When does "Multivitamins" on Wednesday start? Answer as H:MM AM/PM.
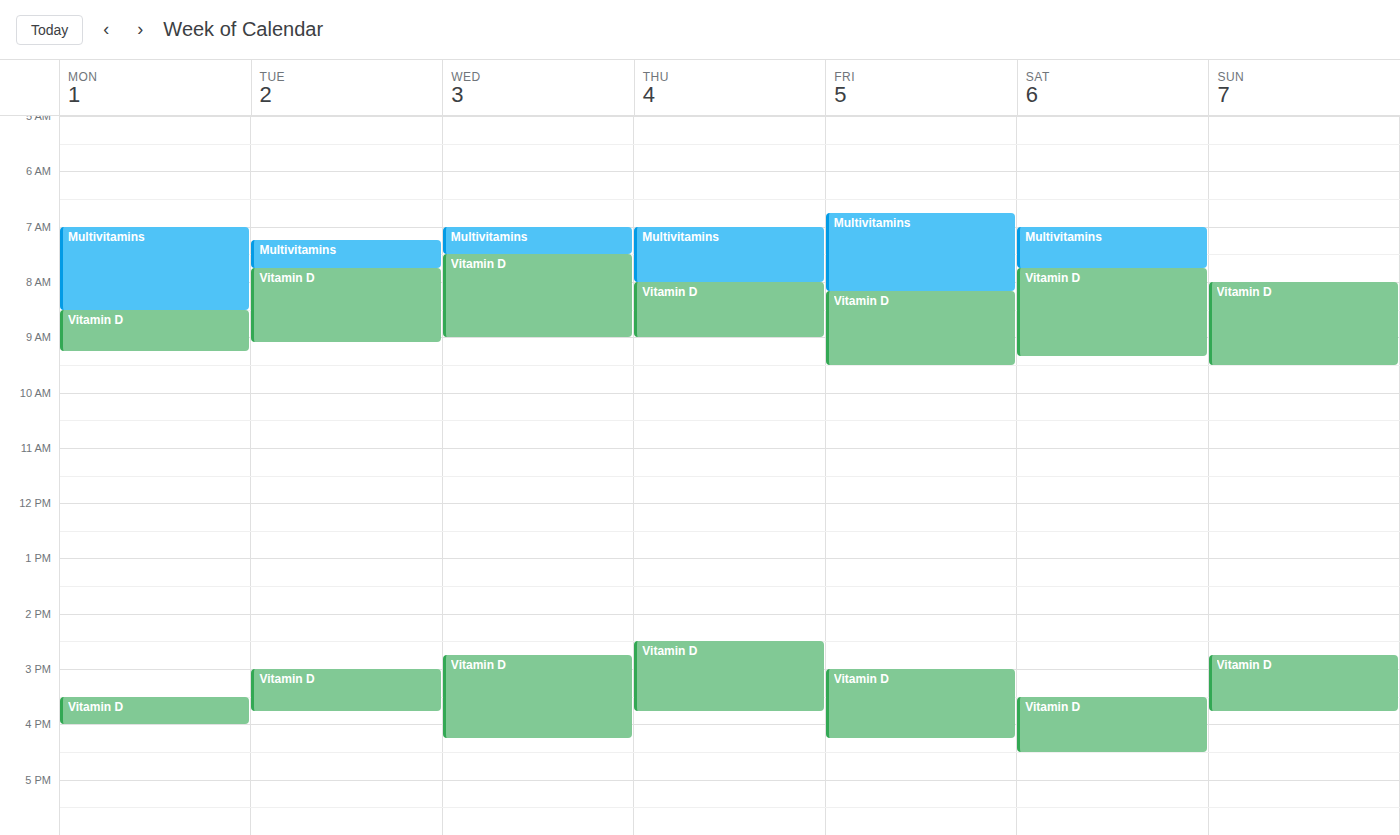
7:00 AM